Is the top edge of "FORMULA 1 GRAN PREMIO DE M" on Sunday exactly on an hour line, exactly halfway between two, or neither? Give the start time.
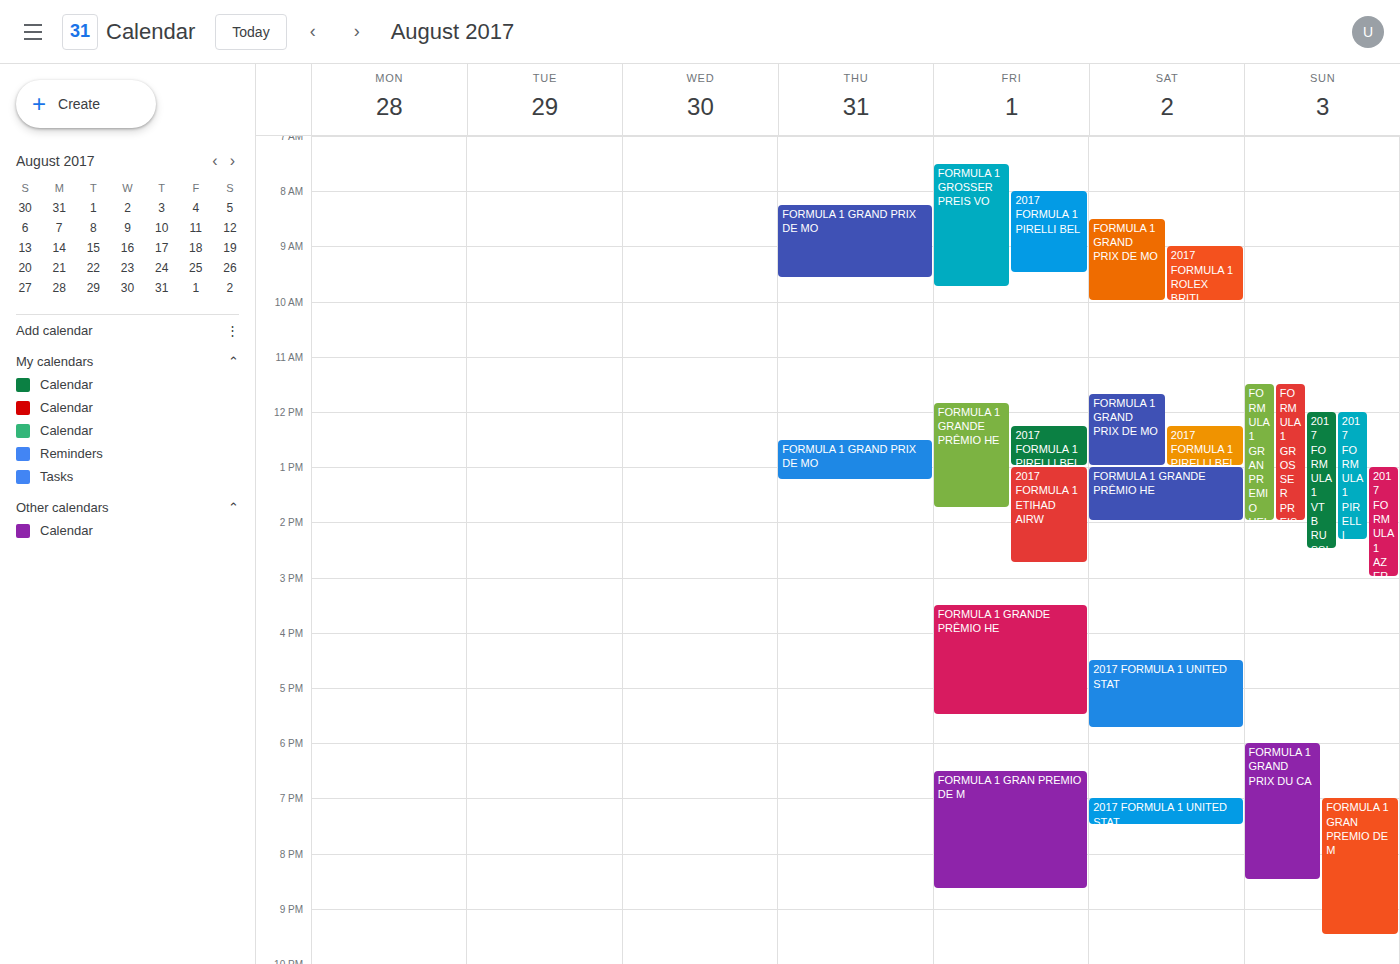
7:00 PM -- exactly on the 7 PM line.